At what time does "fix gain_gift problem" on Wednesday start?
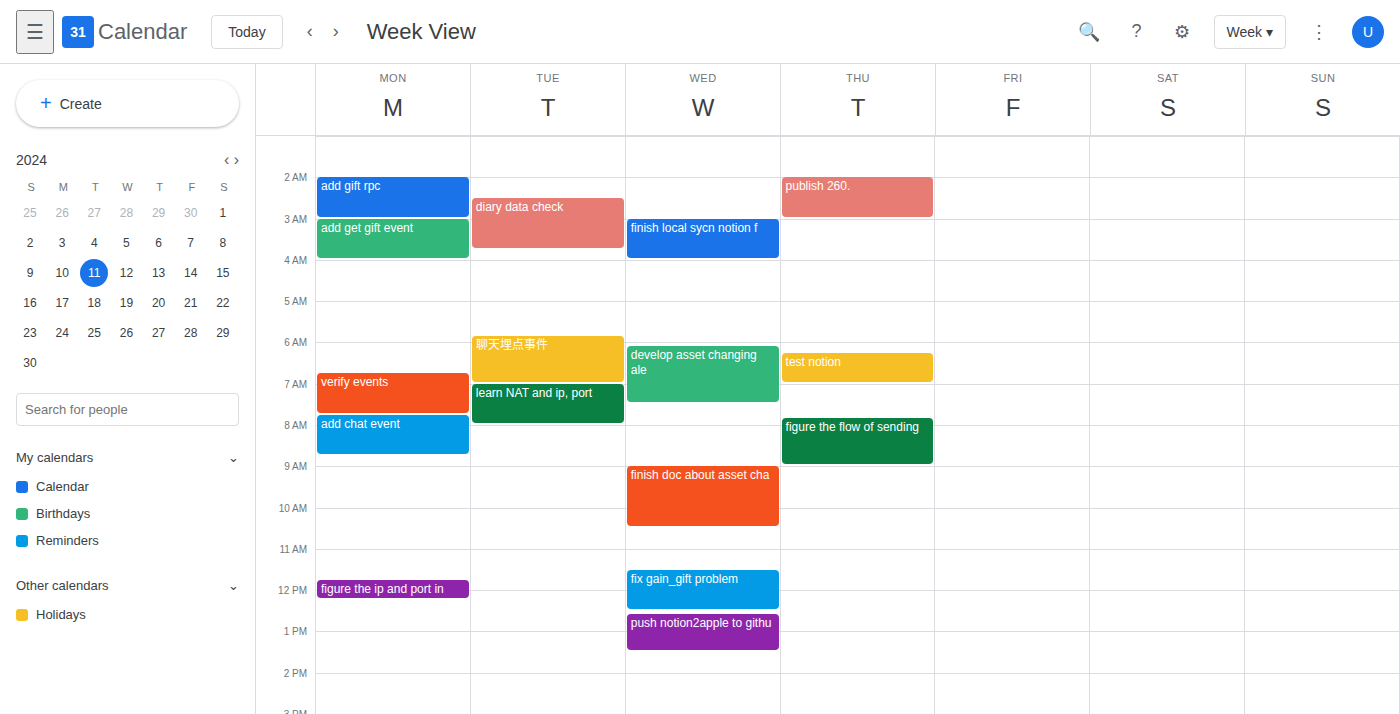
11:30 AM